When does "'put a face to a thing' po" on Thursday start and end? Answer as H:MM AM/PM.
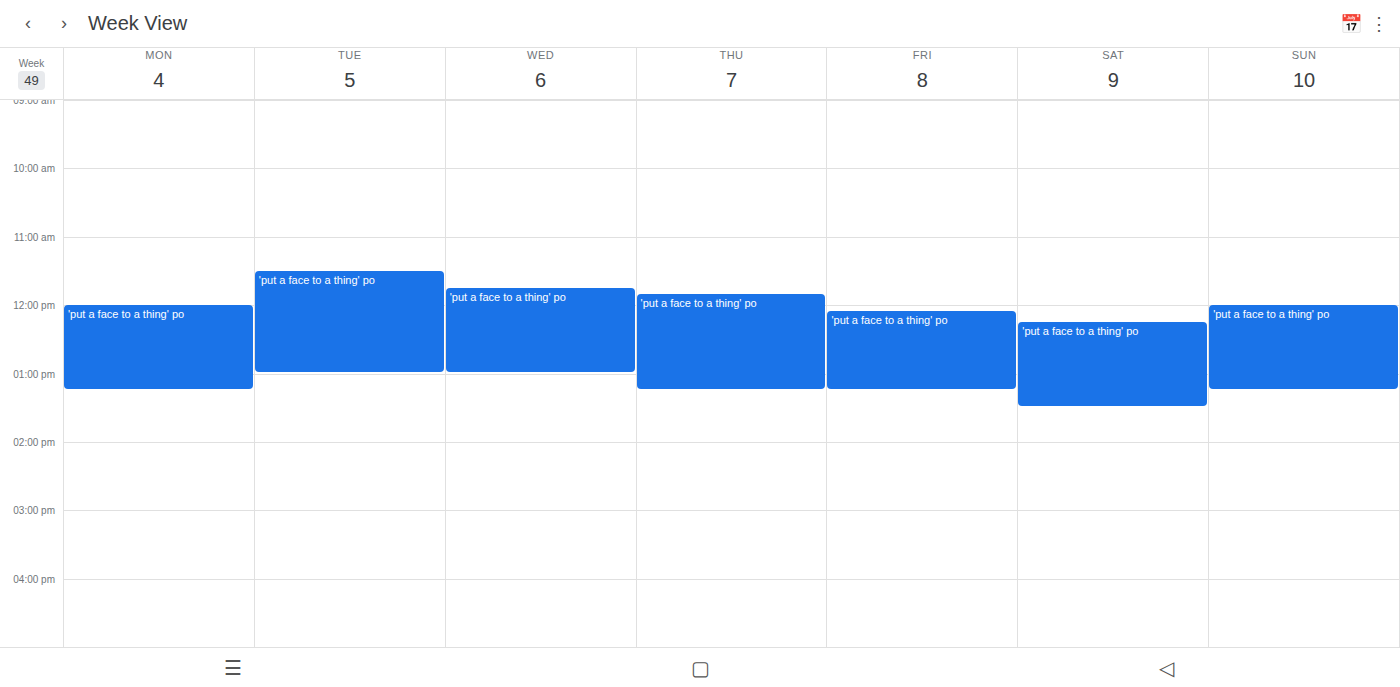
11:50 AM to 1:15 PM